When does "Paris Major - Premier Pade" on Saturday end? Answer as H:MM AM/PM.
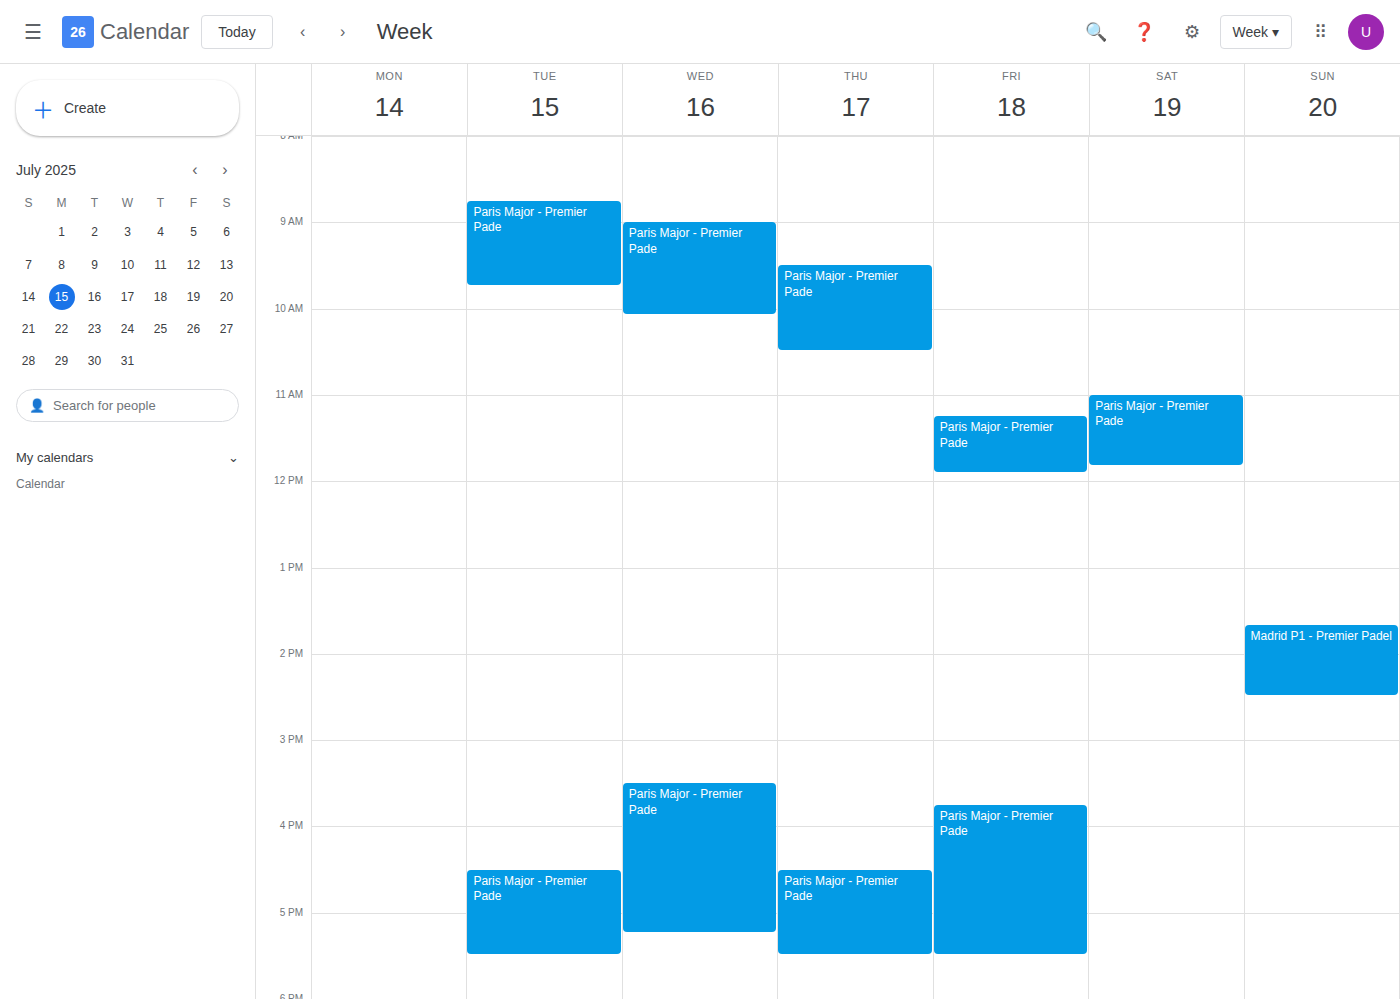
11:50 AM